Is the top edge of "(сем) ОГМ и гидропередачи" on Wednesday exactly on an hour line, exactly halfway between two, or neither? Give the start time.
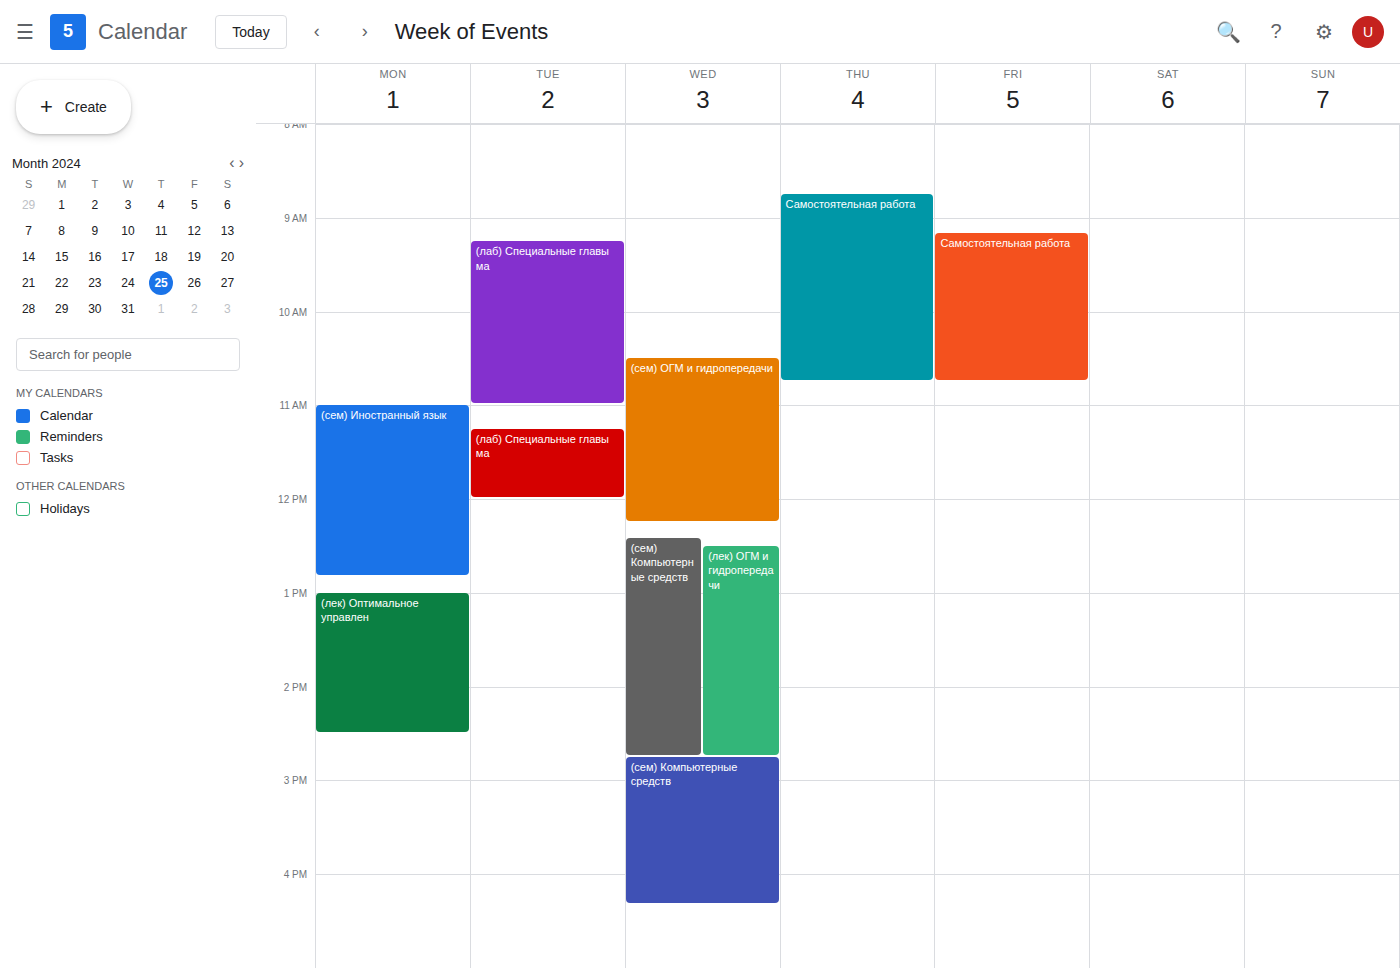
10:30 AM -- halfway between the 10 AM and 11 AM lines.